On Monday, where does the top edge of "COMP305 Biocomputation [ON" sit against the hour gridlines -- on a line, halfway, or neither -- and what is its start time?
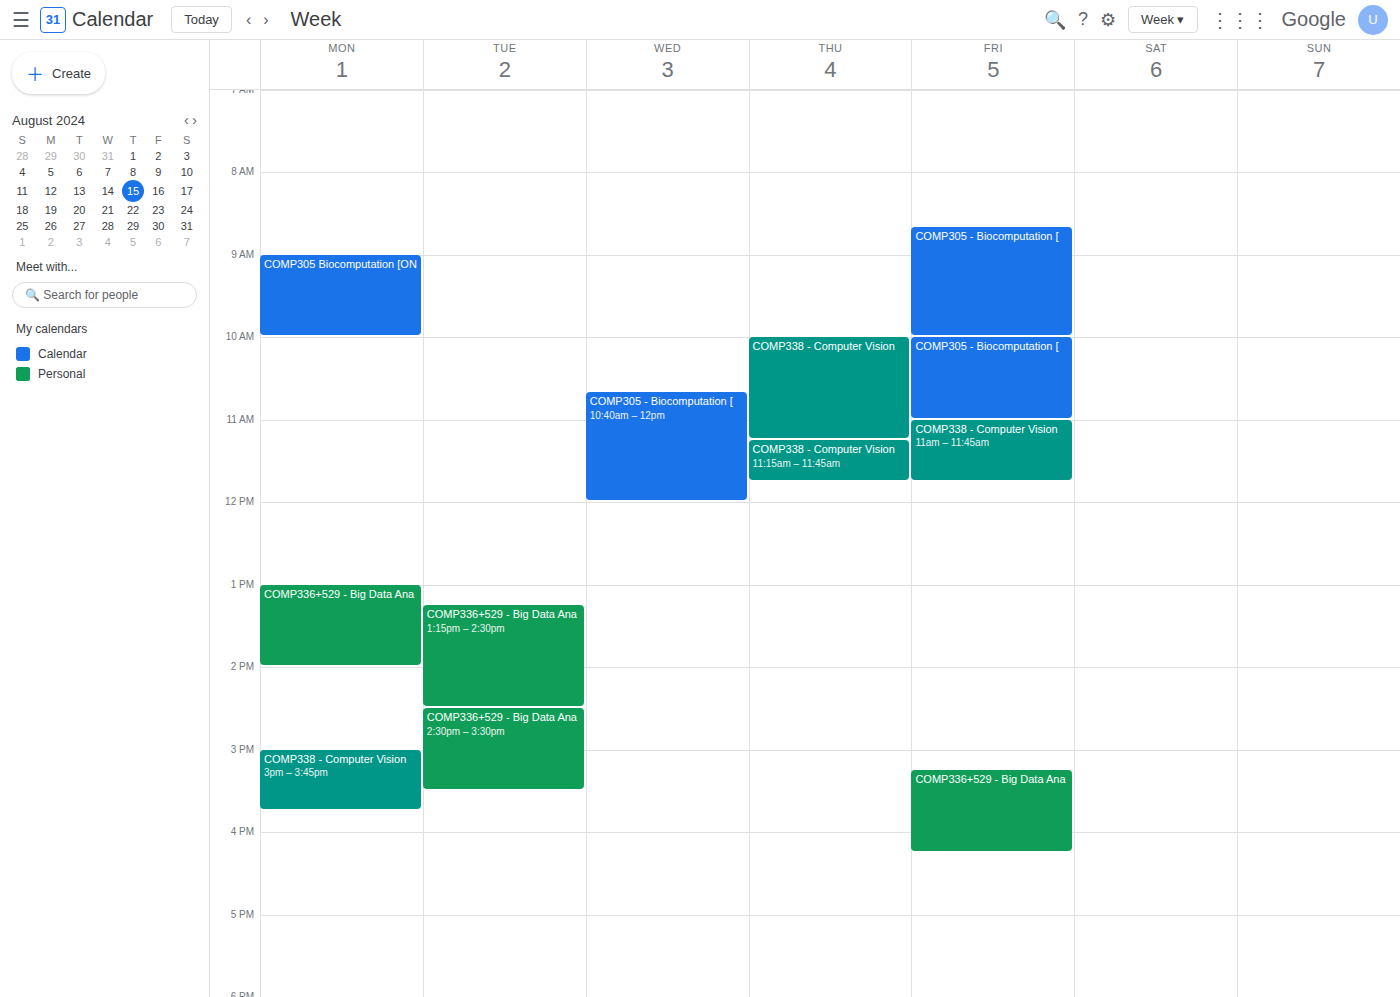
9:00 AM -- exactly on the 9 AM line.